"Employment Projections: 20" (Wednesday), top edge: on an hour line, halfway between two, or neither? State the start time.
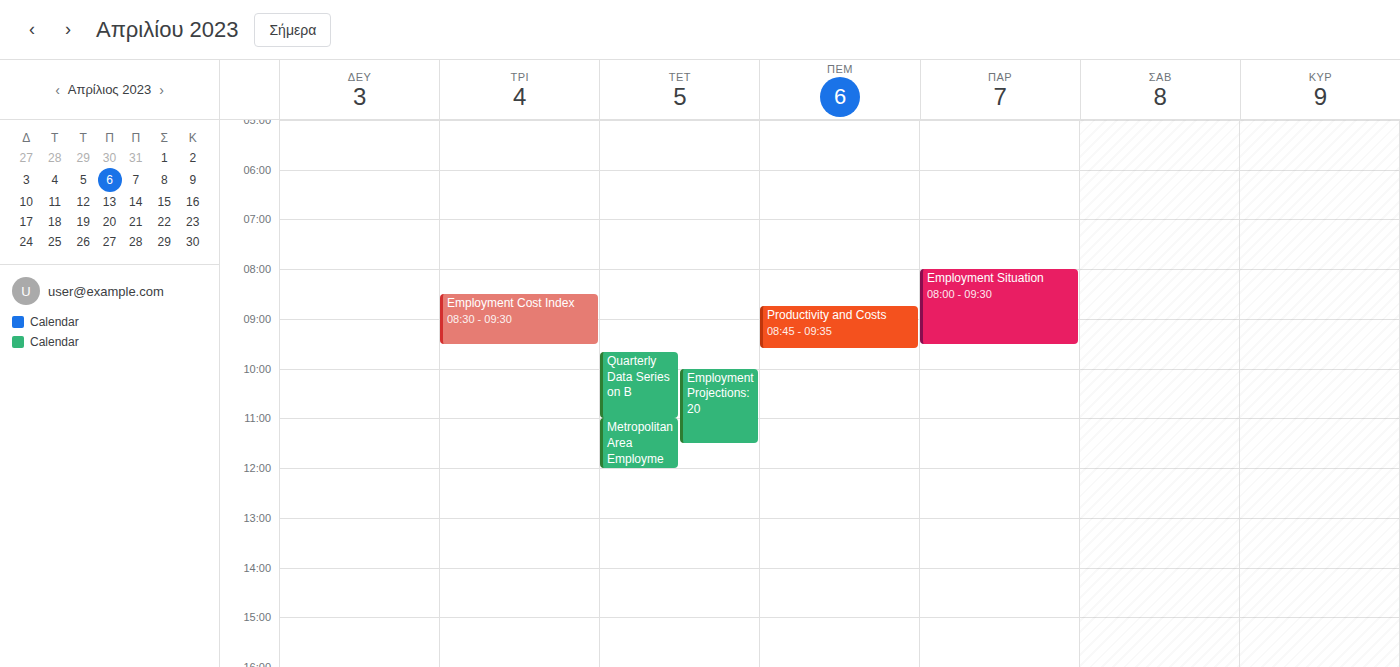
10:00 AM -- exactly on the 10 AM line.